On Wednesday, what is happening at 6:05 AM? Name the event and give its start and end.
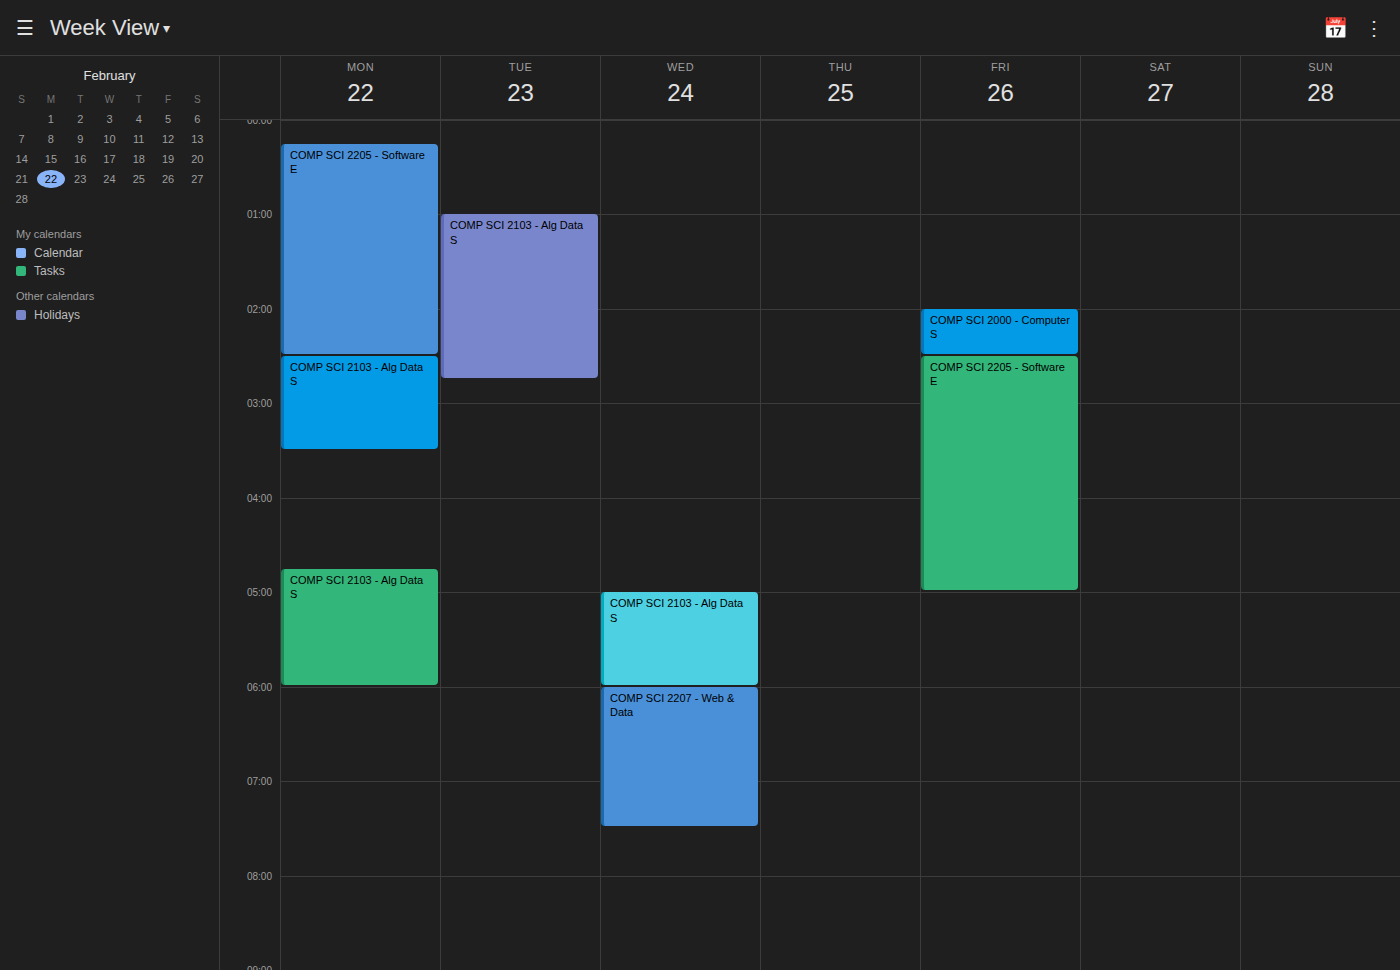
"COMP SCI 2207 - Web & Data", 6:00 AM to 7:30 AM